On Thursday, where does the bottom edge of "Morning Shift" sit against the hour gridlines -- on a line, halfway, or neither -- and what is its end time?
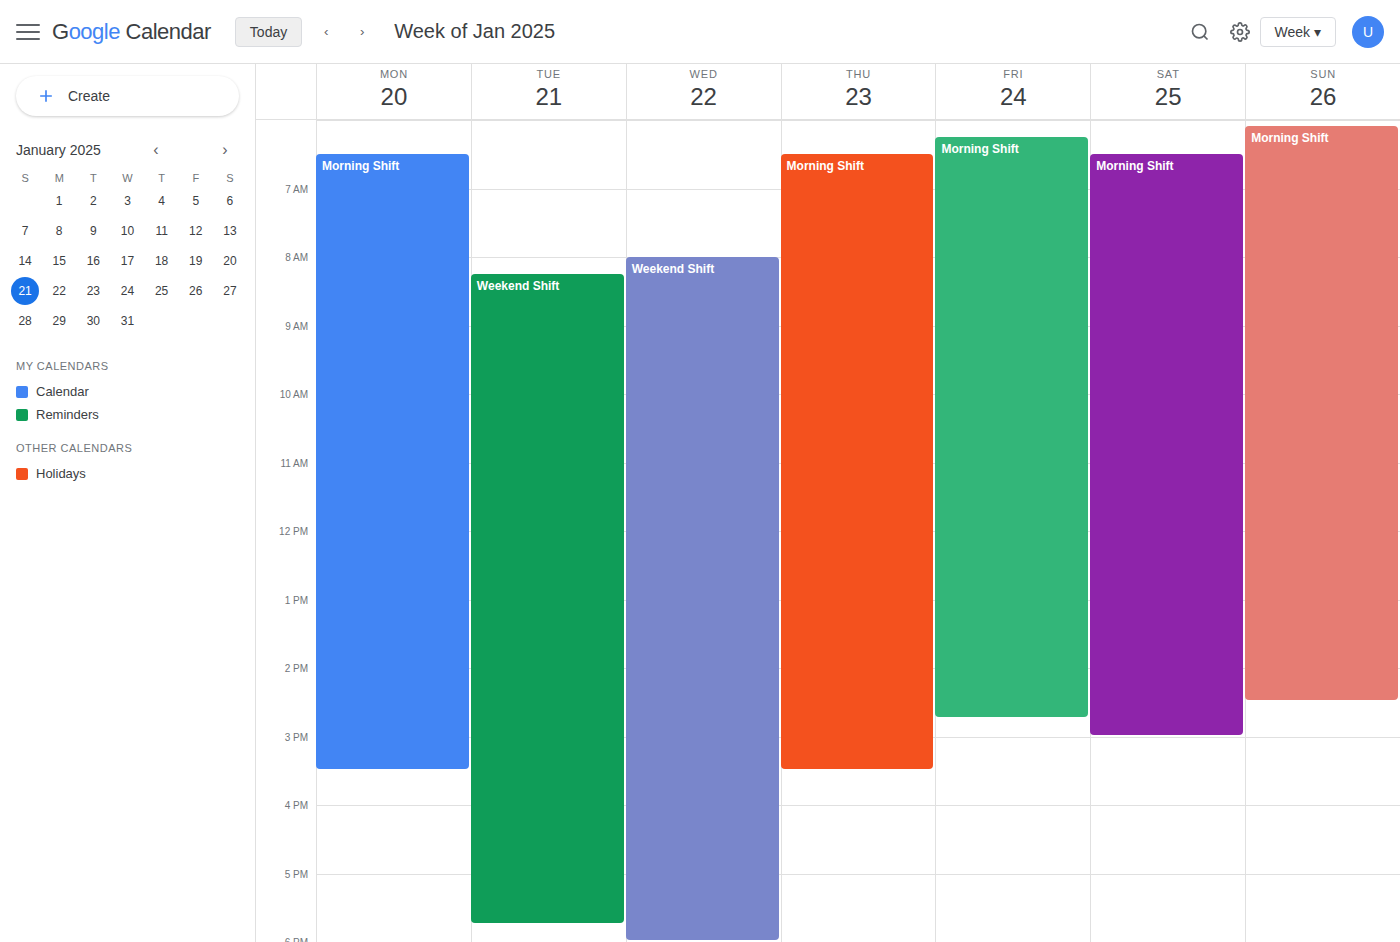
3:30 PM -- halfway between the 3 PM and 4 PM lines.